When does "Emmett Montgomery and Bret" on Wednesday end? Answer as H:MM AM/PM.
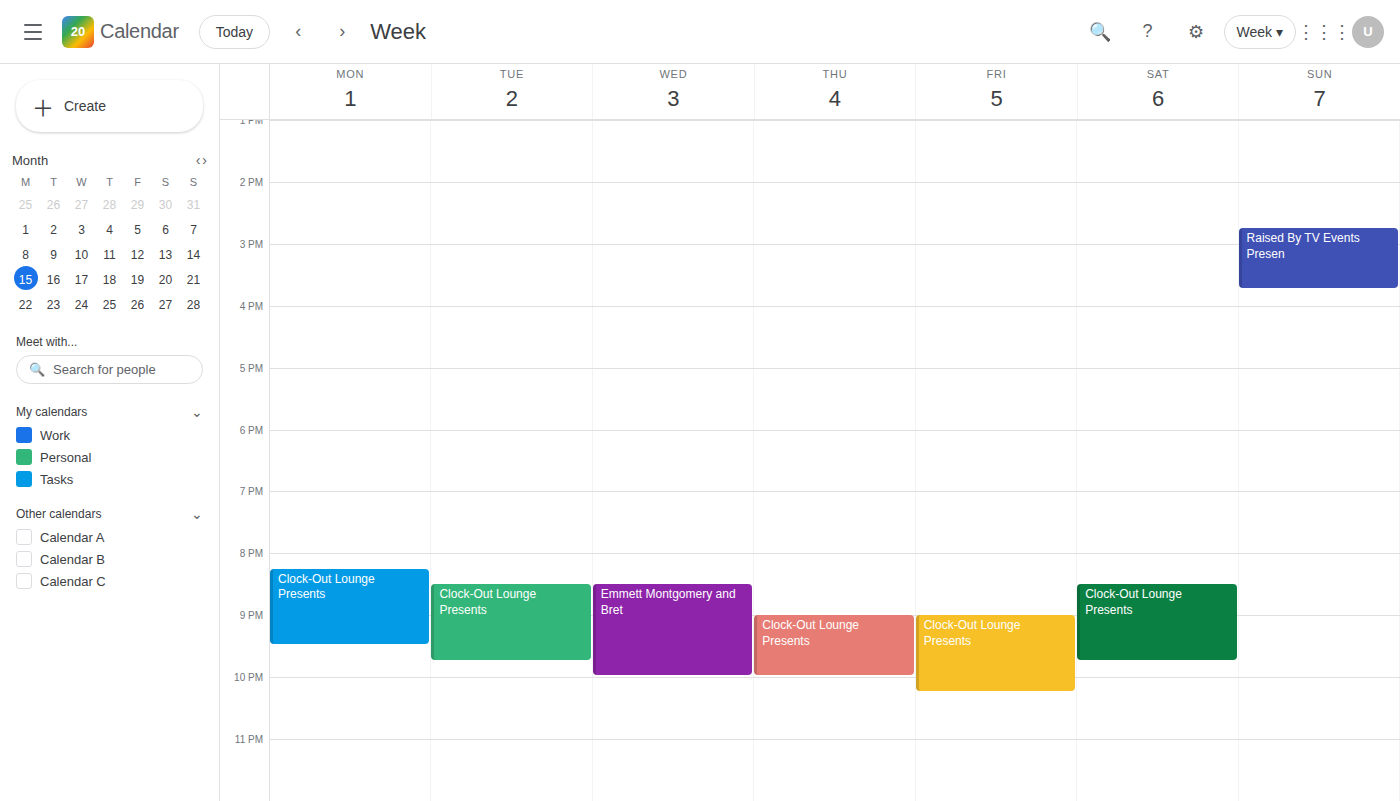
10:00 PM